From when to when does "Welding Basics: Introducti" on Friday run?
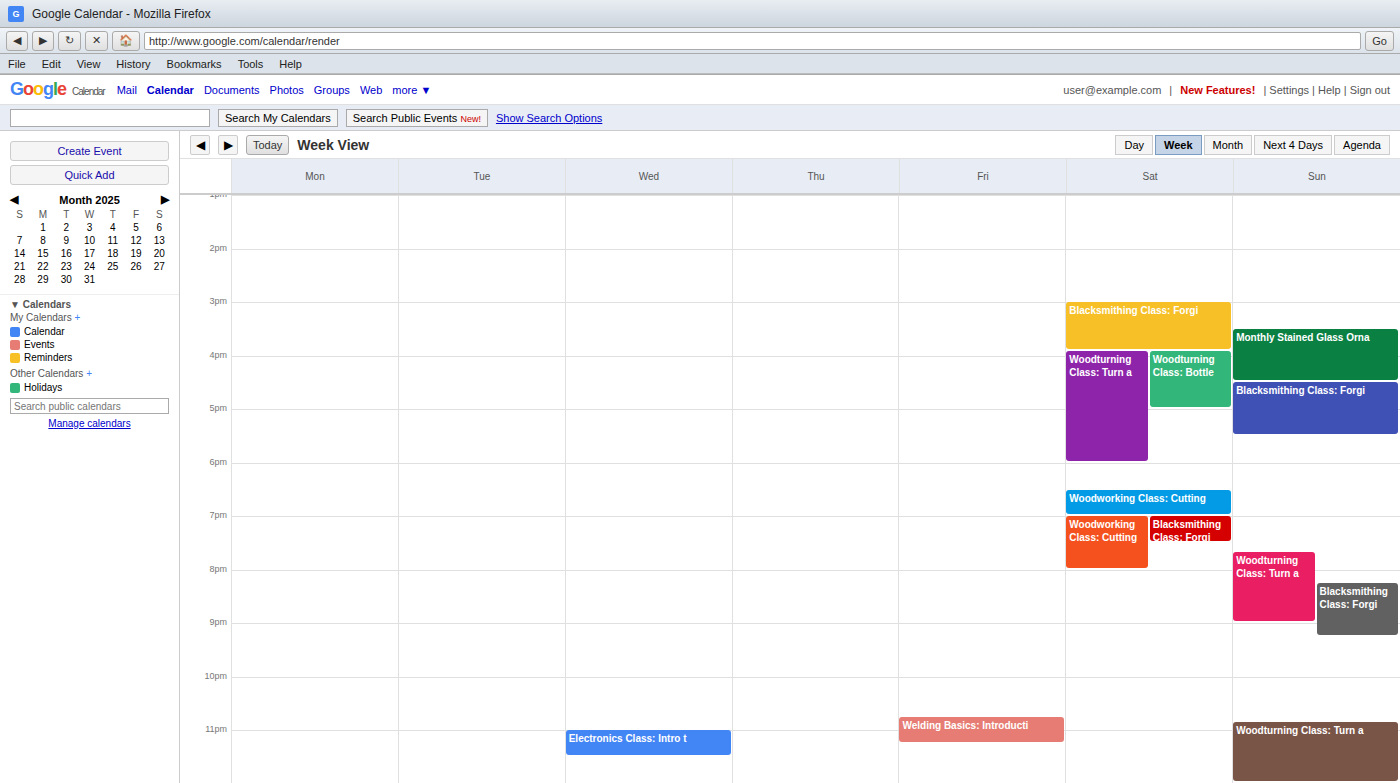
10:45 PM to 11:15 PM